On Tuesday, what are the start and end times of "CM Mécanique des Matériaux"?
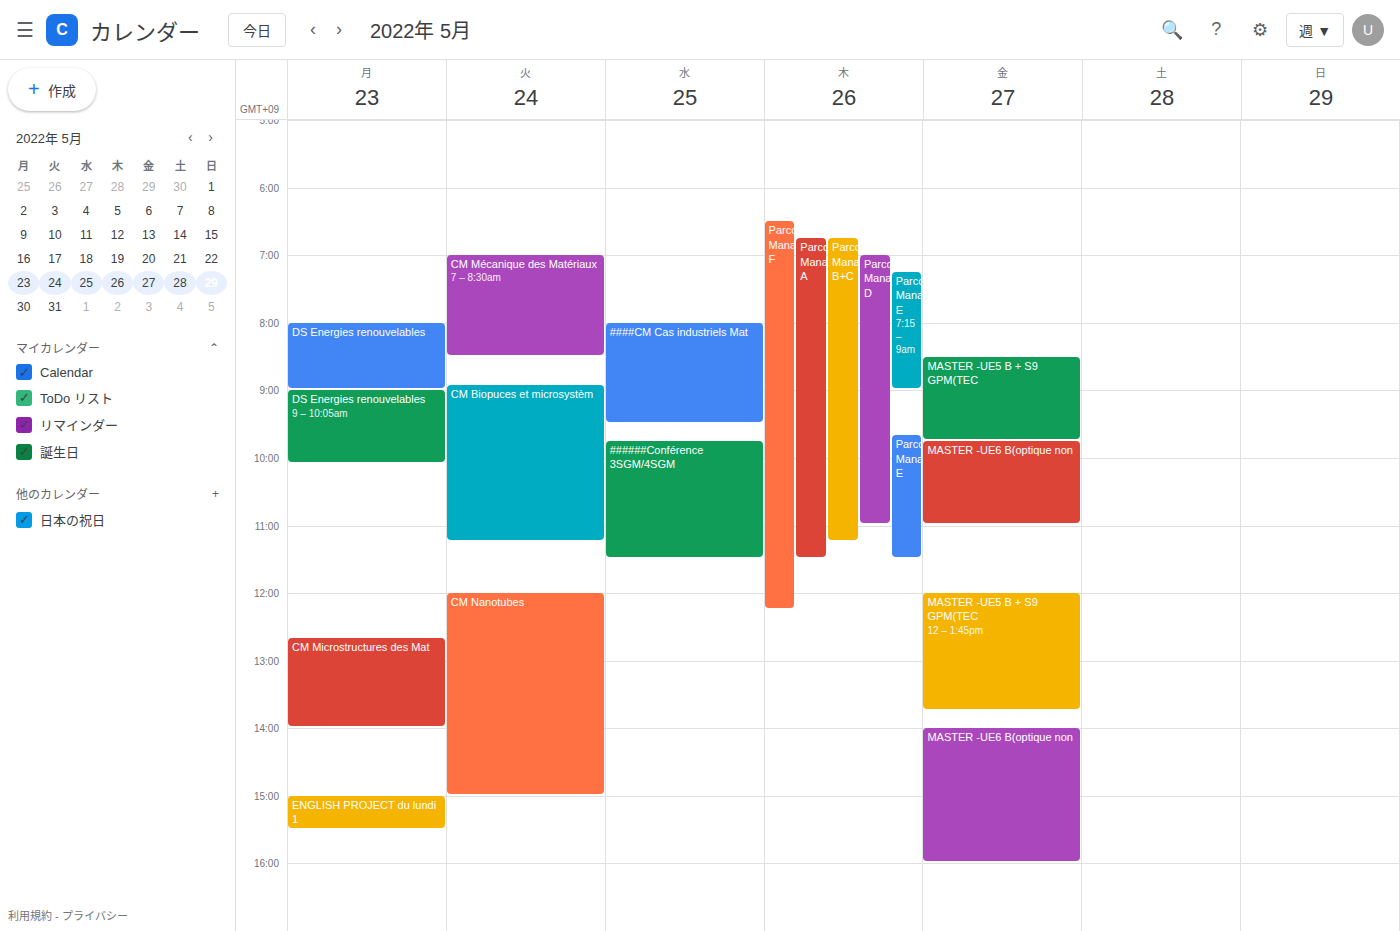
7:00 AM to 8:30 AM